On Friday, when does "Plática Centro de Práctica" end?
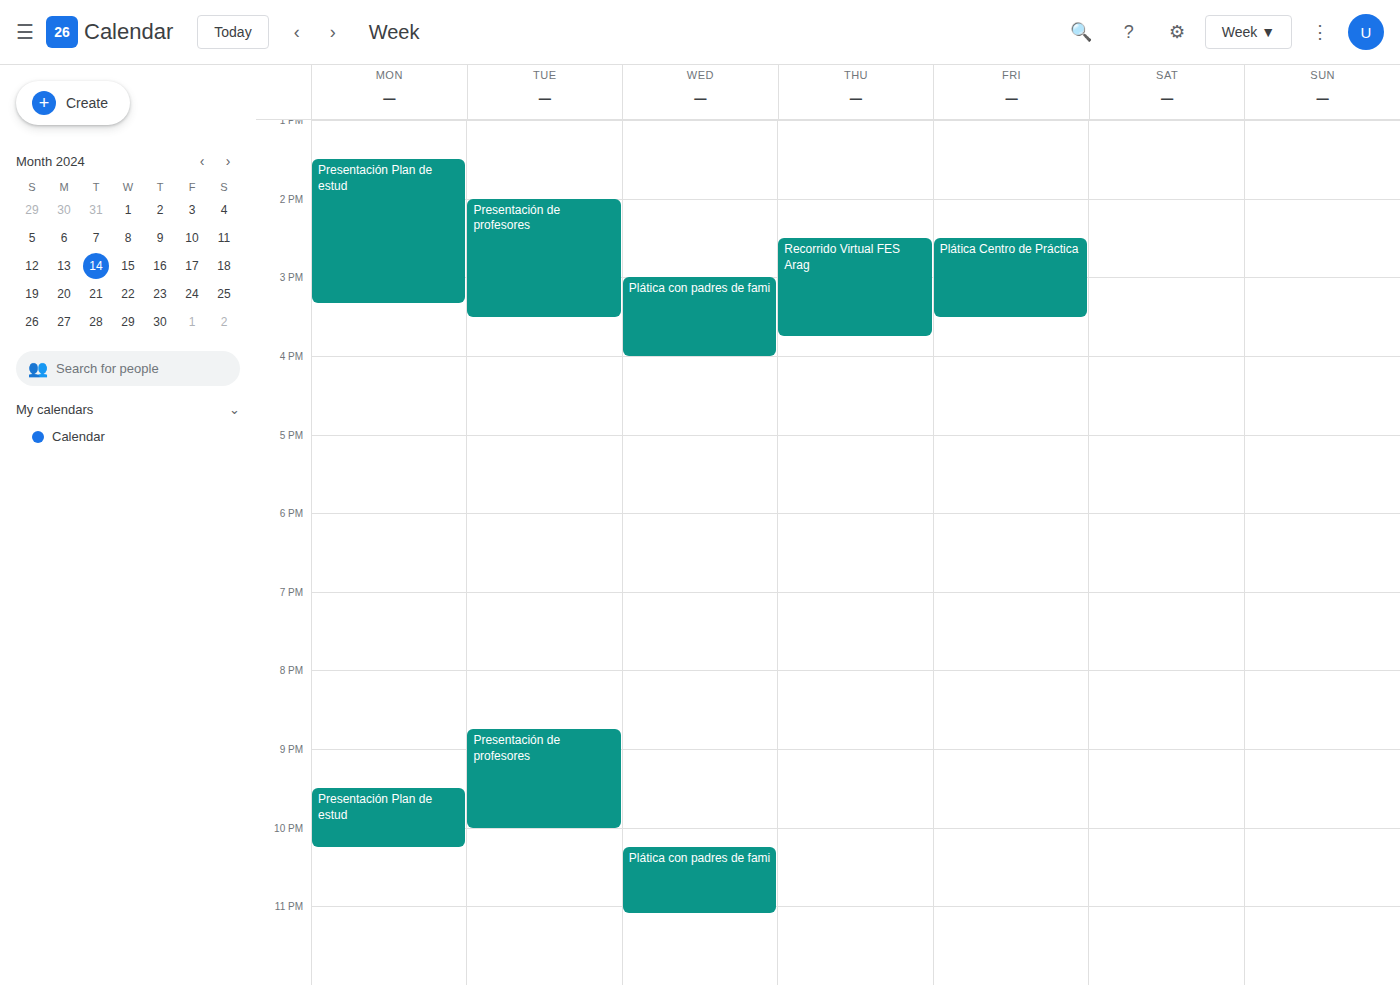
3:30 PM